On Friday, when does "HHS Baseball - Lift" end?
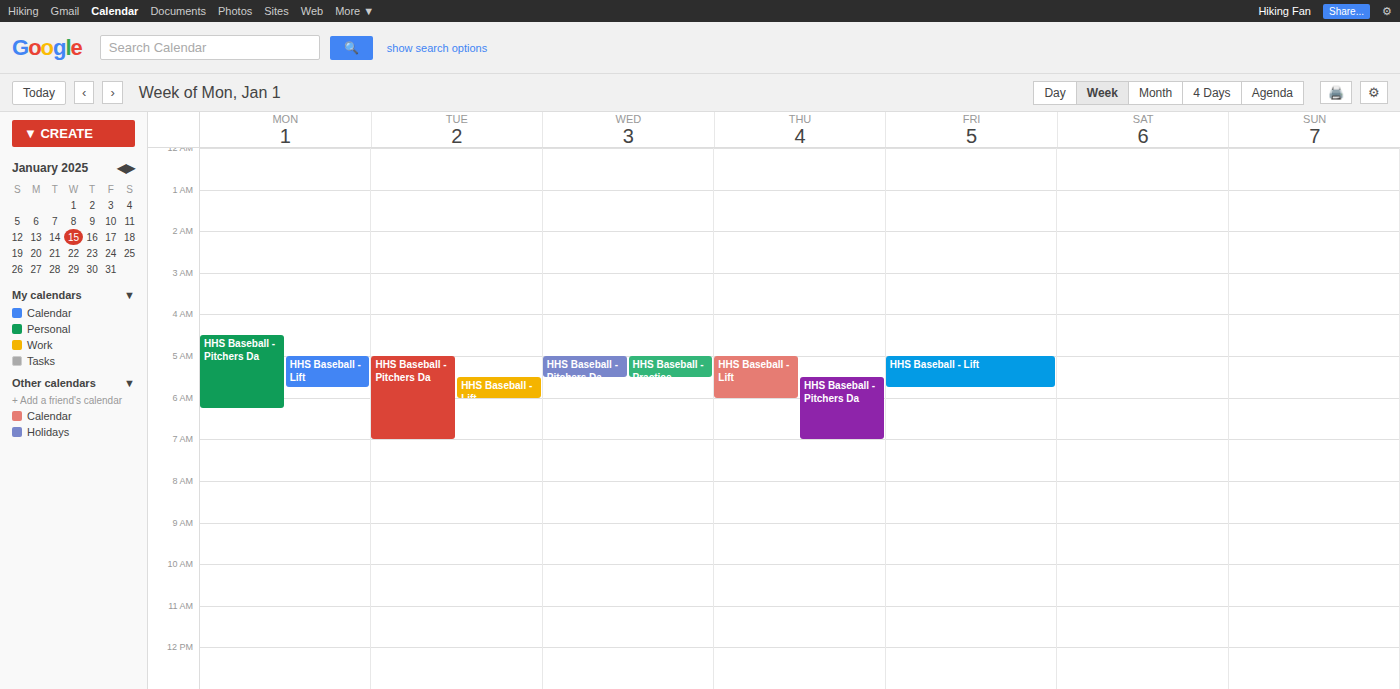
5:45 AM